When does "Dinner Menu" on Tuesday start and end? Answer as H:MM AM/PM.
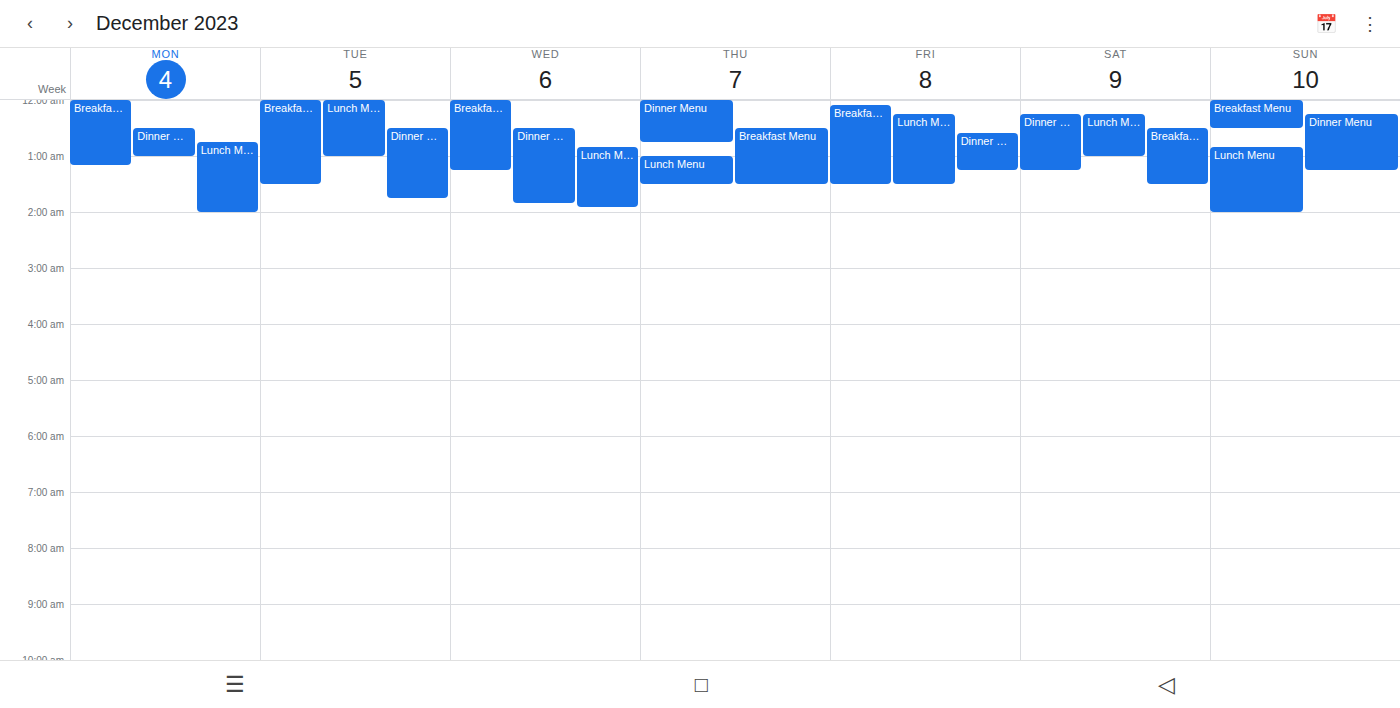
12:30 AM to 1:45 AM